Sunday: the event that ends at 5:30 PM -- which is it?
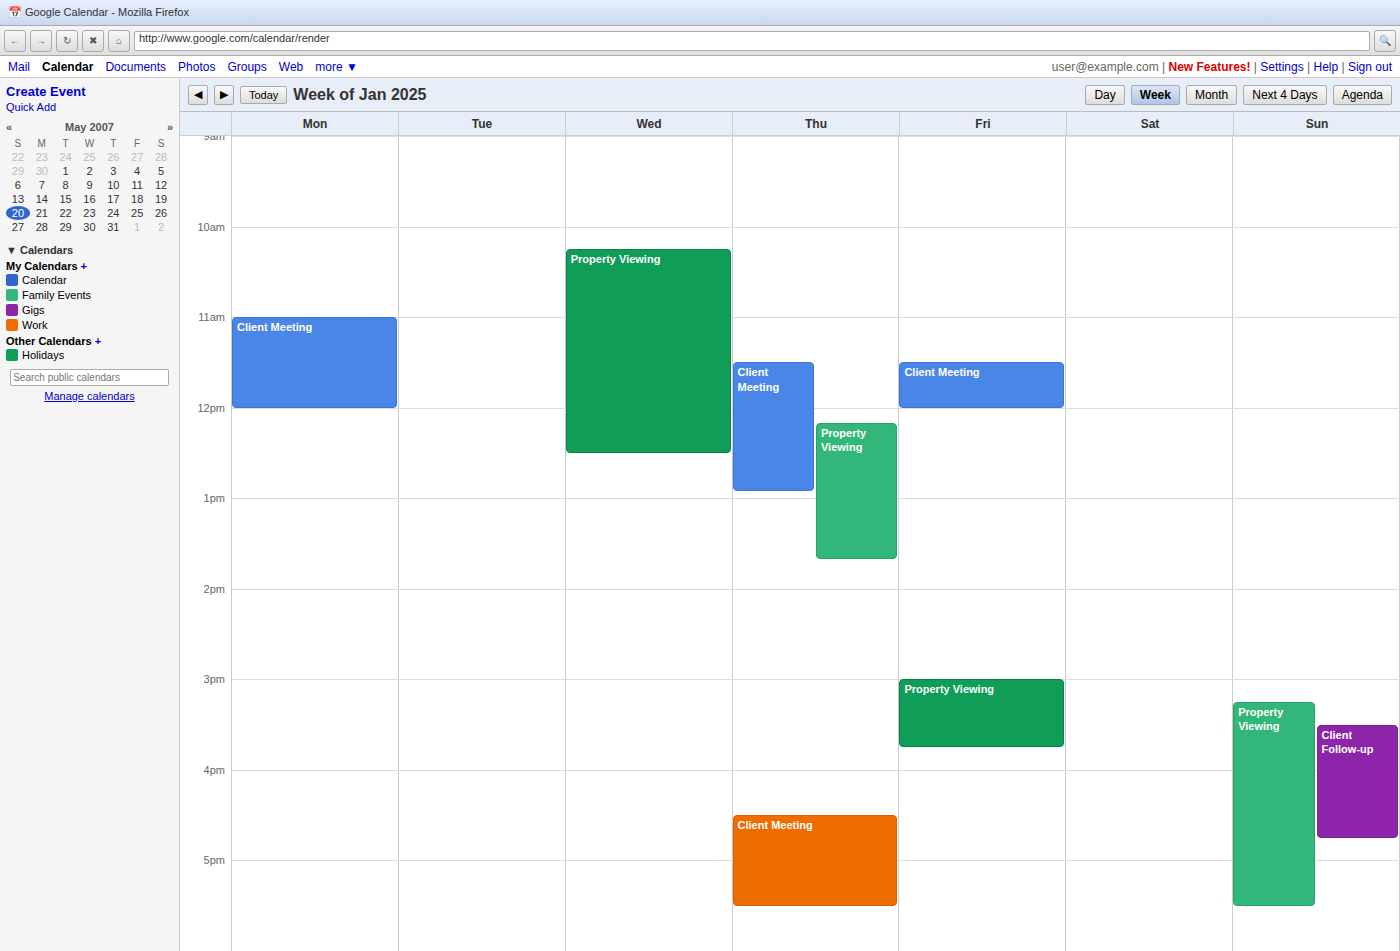
"Property Viewing"